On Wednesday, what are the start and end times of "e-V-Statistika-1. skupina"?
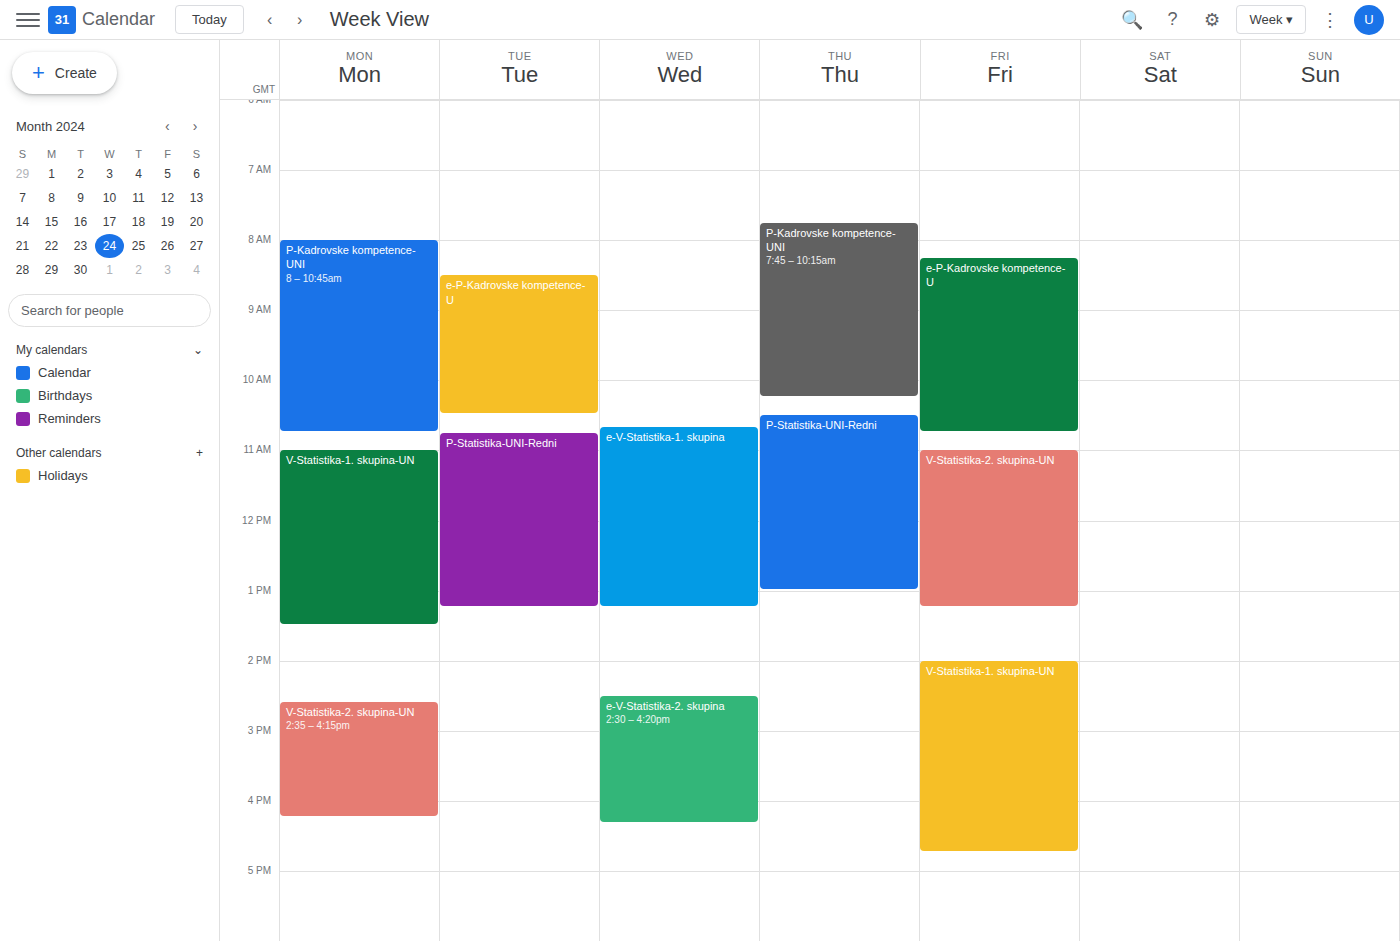
10:40 to 13:15